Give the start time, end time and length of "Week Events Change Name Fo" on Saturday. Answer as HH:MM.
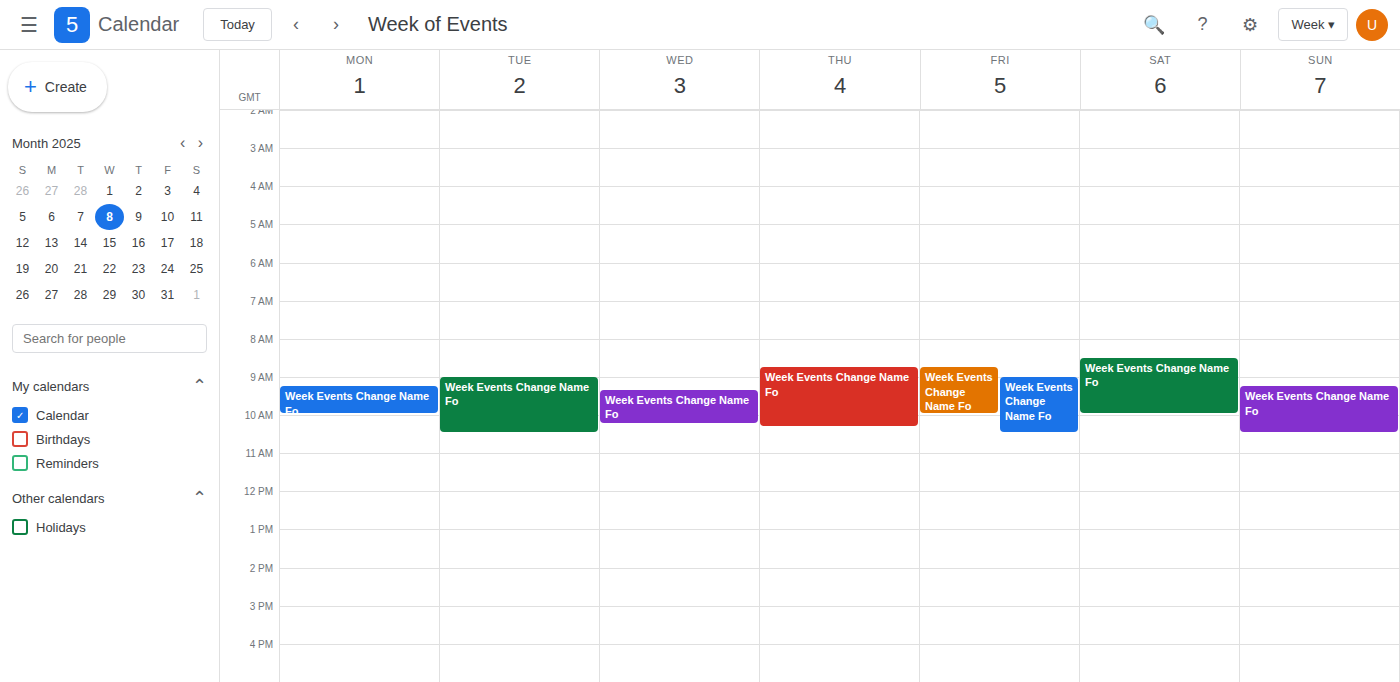
08:30 to 10:00, 1 hour 30 minutes